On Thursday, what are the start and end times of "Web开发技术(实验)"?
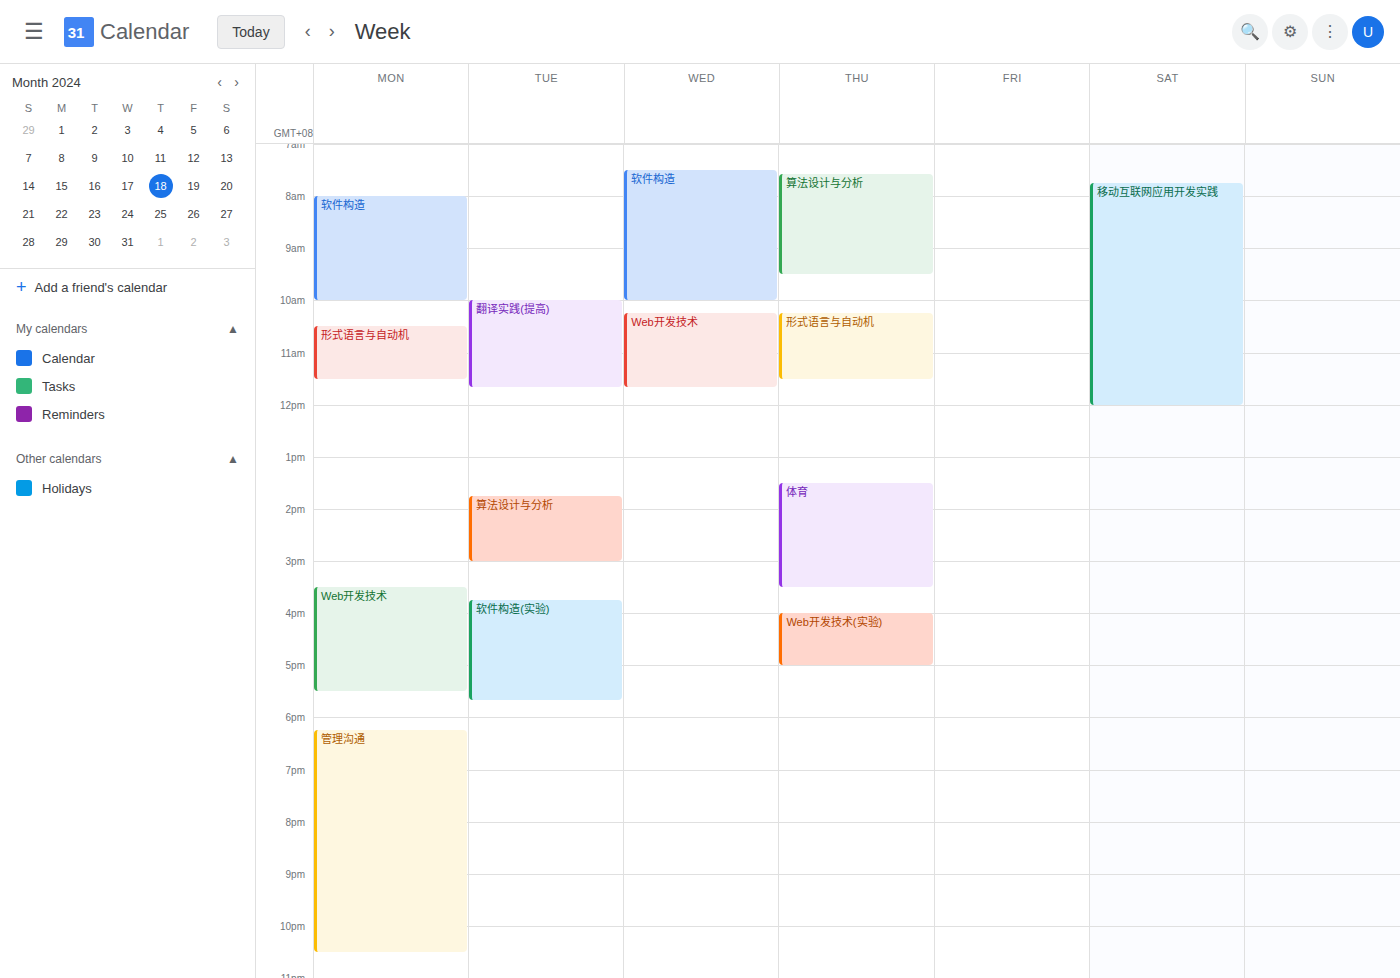
4:00 PM to 5:00 PM